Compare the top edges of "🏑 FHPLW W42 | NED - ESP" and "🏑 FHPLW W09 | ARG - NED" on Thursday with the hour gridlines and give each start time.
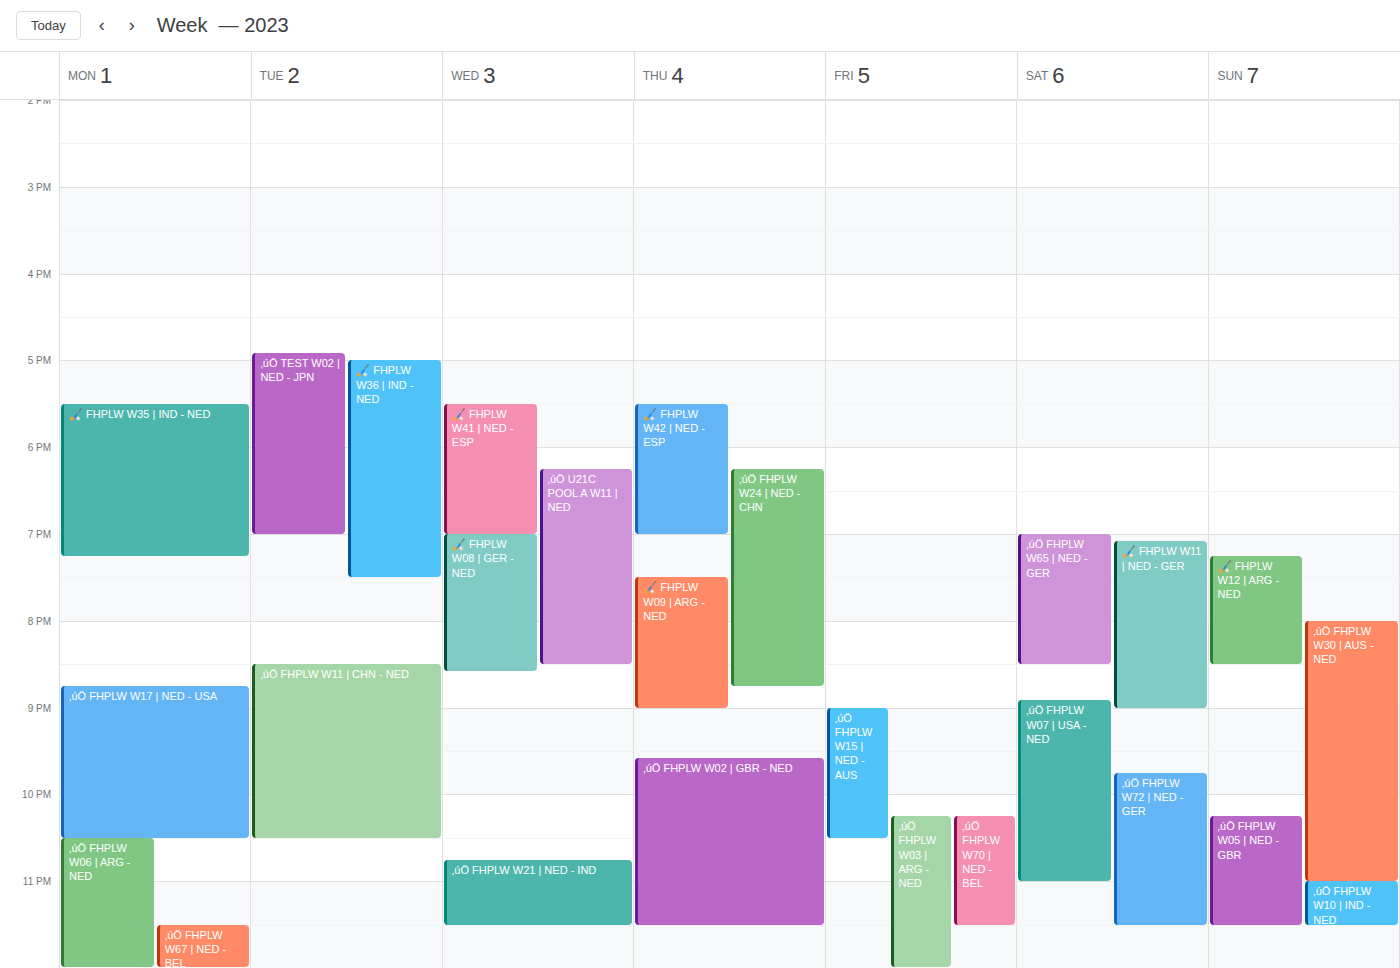
"🏑 FHPLW W42 | NED - ESP": 17:30, halfway between the 17:00 and 18:00 lines. "🏑 FHPLW W09 | ARG - NED": 19:30, halfway between the 19:00 and 20:00 lines.